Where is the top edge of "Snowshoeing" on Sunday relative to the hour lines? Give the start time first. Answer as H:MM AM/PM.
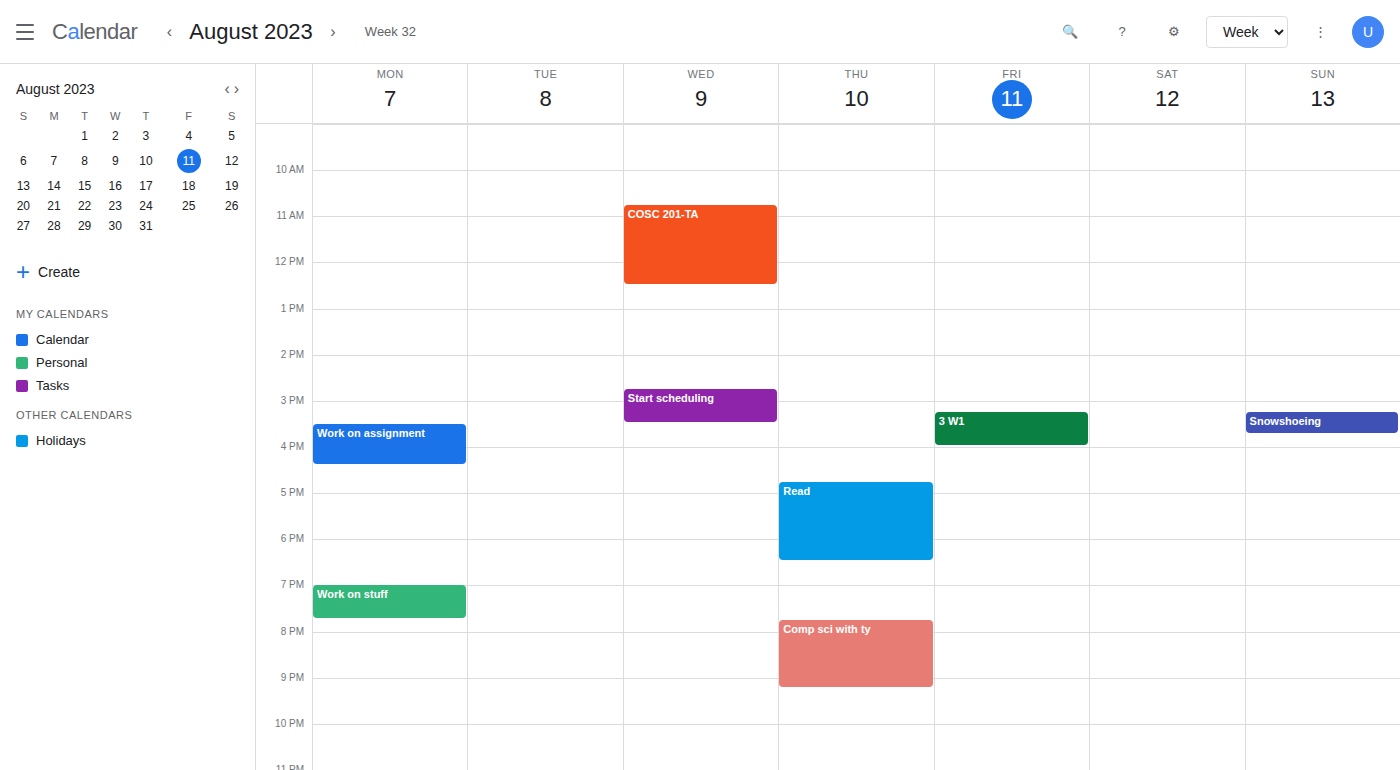
3:15 PM -- neither: a quarter of the way from the 3 PM line to the 4 PM line.